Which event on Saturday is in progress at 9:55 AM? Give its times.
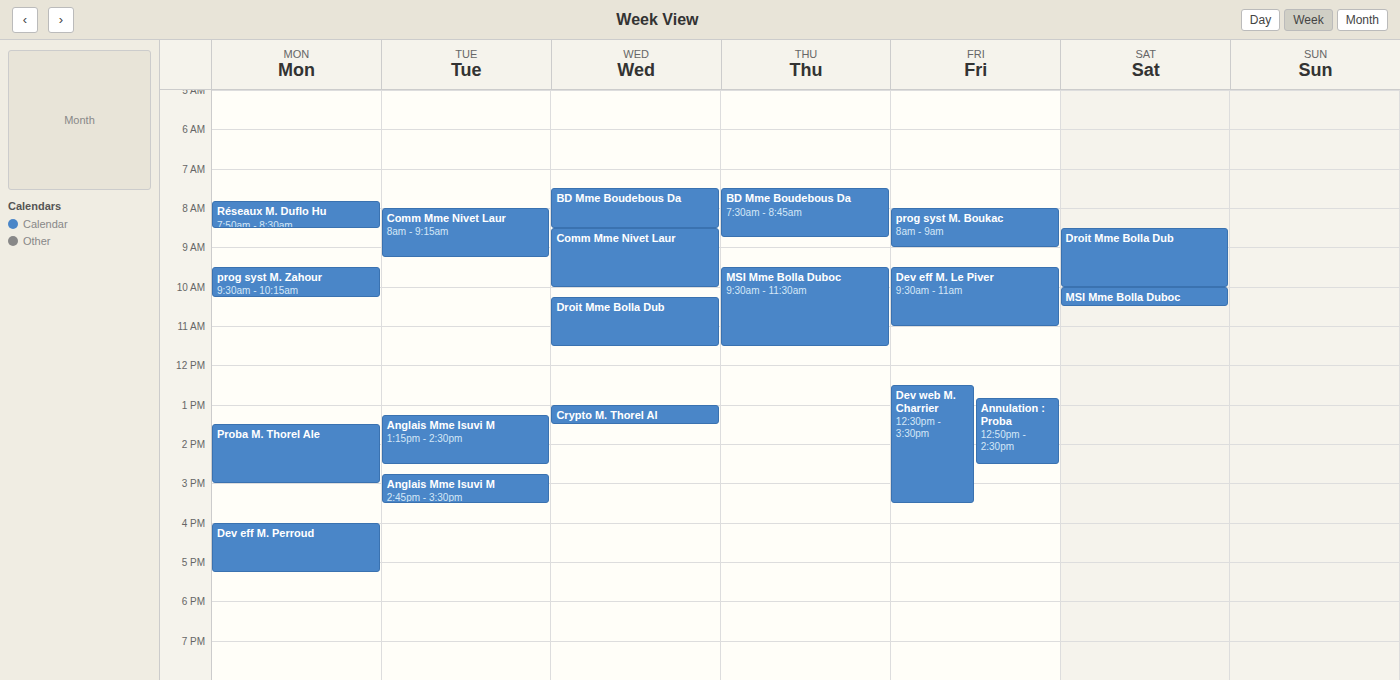
"Droit Mme Bolla Dub", 8:30 AM to 10:00 AM